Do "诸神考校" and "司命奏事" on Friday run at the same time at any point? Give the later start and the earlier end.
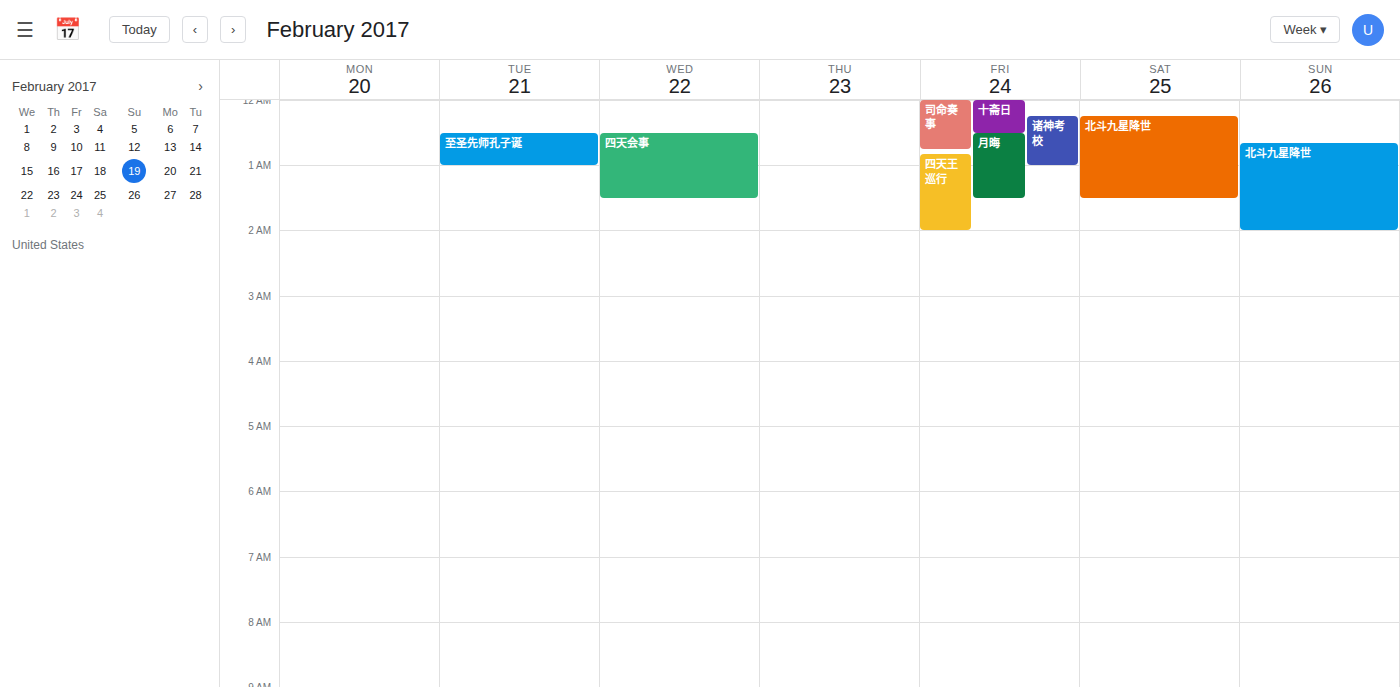
"诸神考校" starts at 12:15 AM, before "司命奏事" ends at 12:45 AM -- they overlap.